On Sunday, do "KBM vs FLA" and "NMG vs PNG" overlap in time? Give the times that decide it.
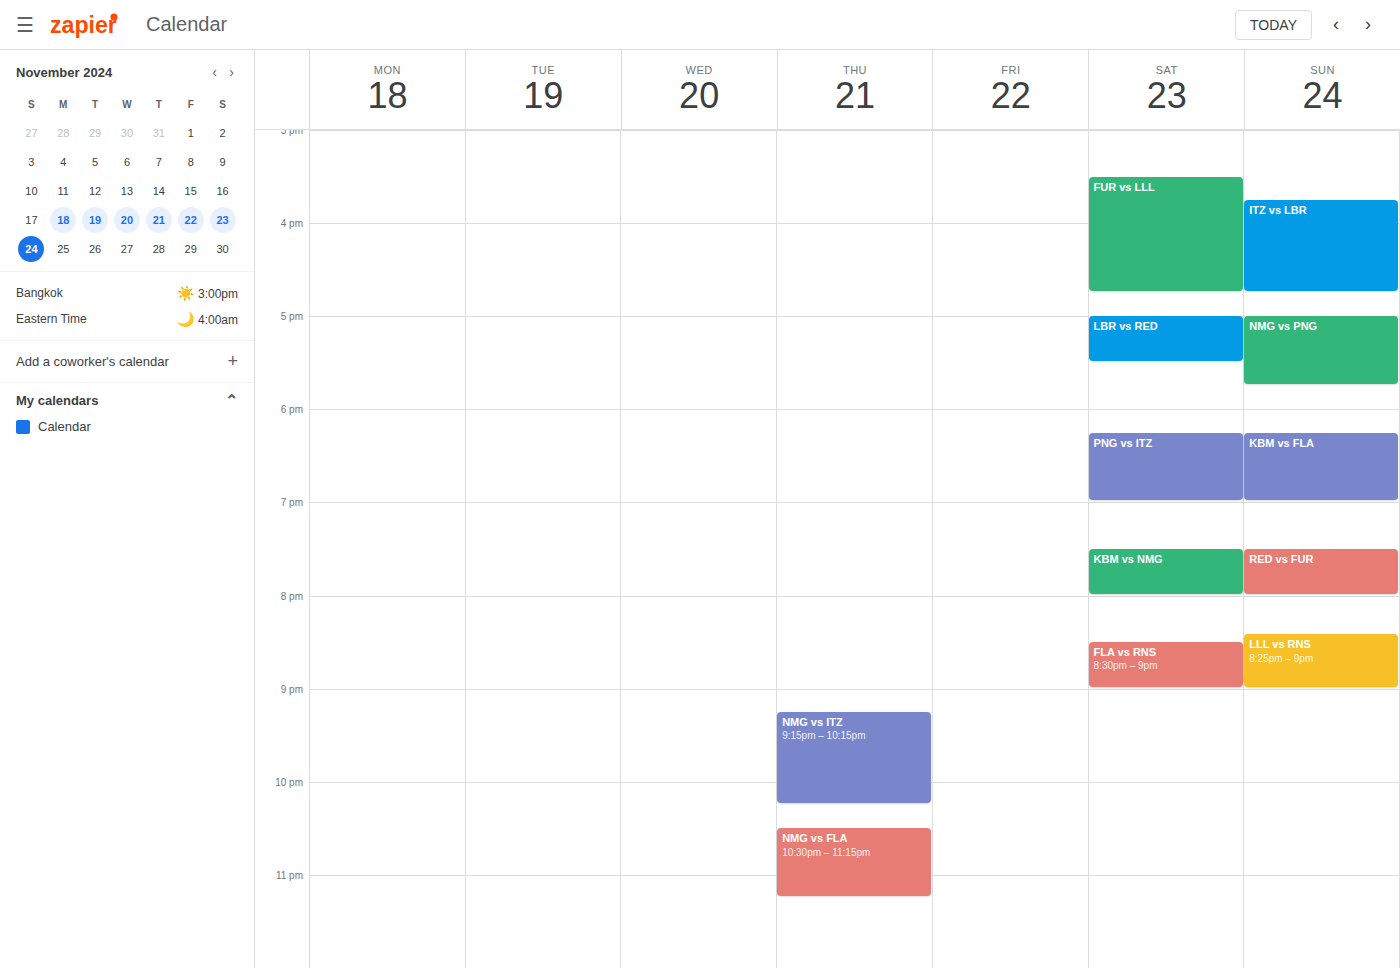
"NMG vs PNG" ends at 5:45 PM and "KBM vs FLA" starts at 6:15 PM -- no overlap.